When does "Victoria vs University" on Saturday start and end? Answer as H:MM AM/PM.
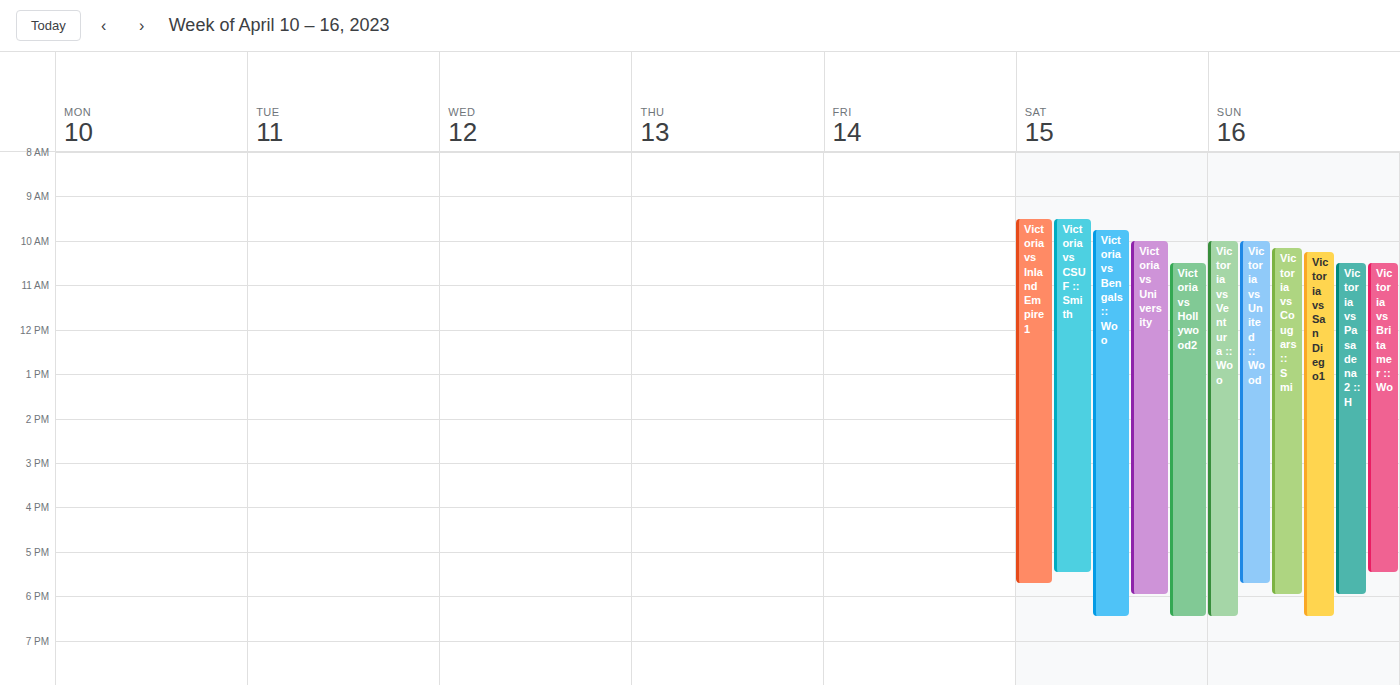
10:00 AM to 6:00 PM